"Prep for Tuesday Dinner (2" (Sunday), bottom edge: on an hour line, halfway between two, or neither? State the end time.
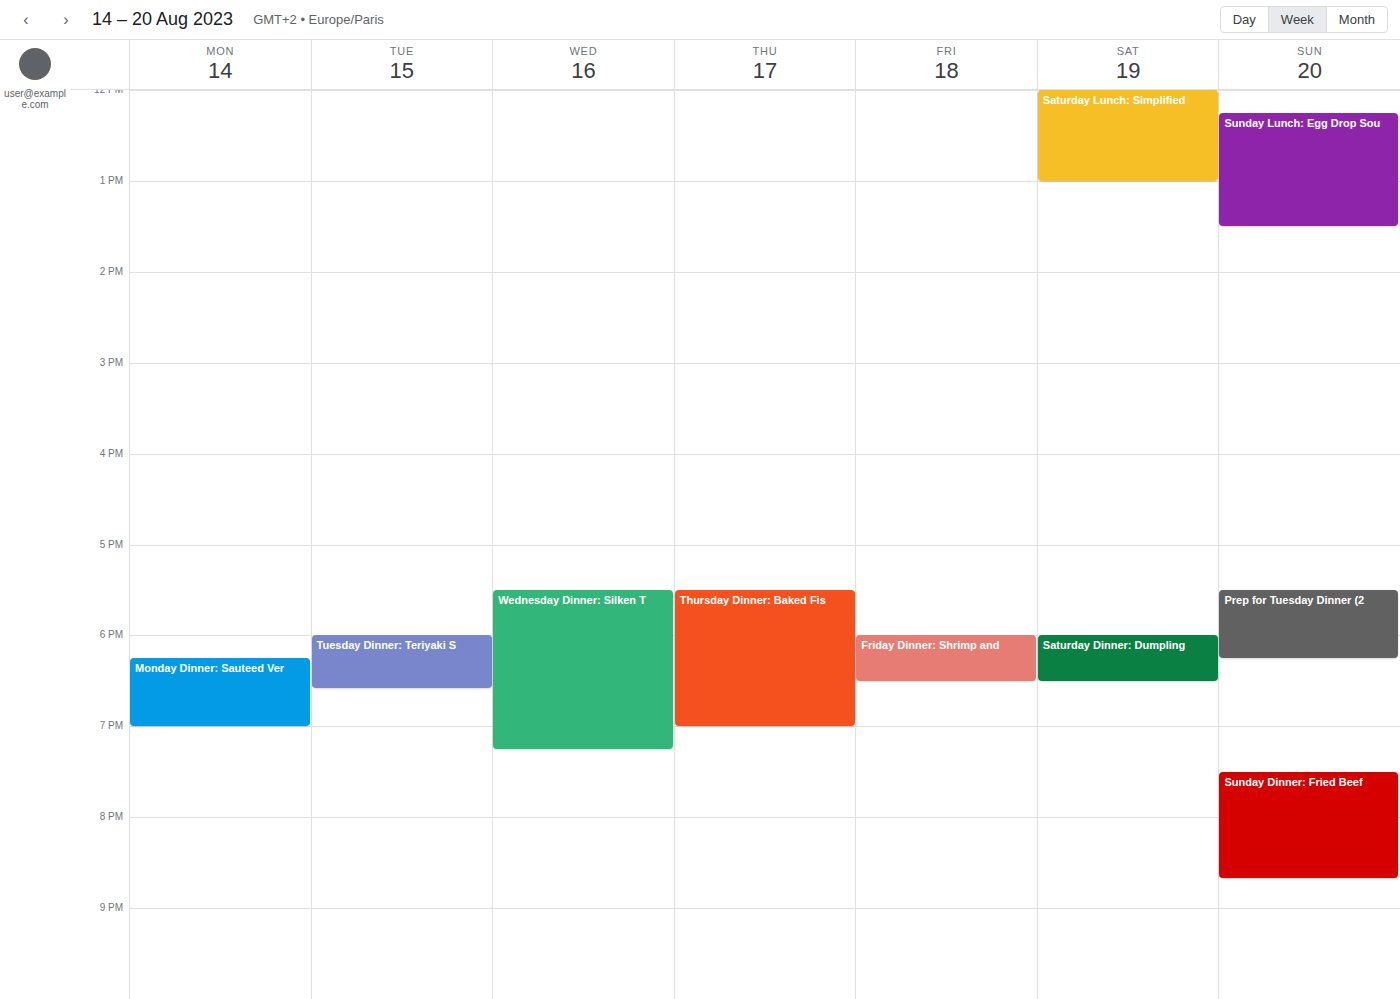
6:15 PM -- neither: a quarter of the way from the 6 PM line to the 7 PM line.